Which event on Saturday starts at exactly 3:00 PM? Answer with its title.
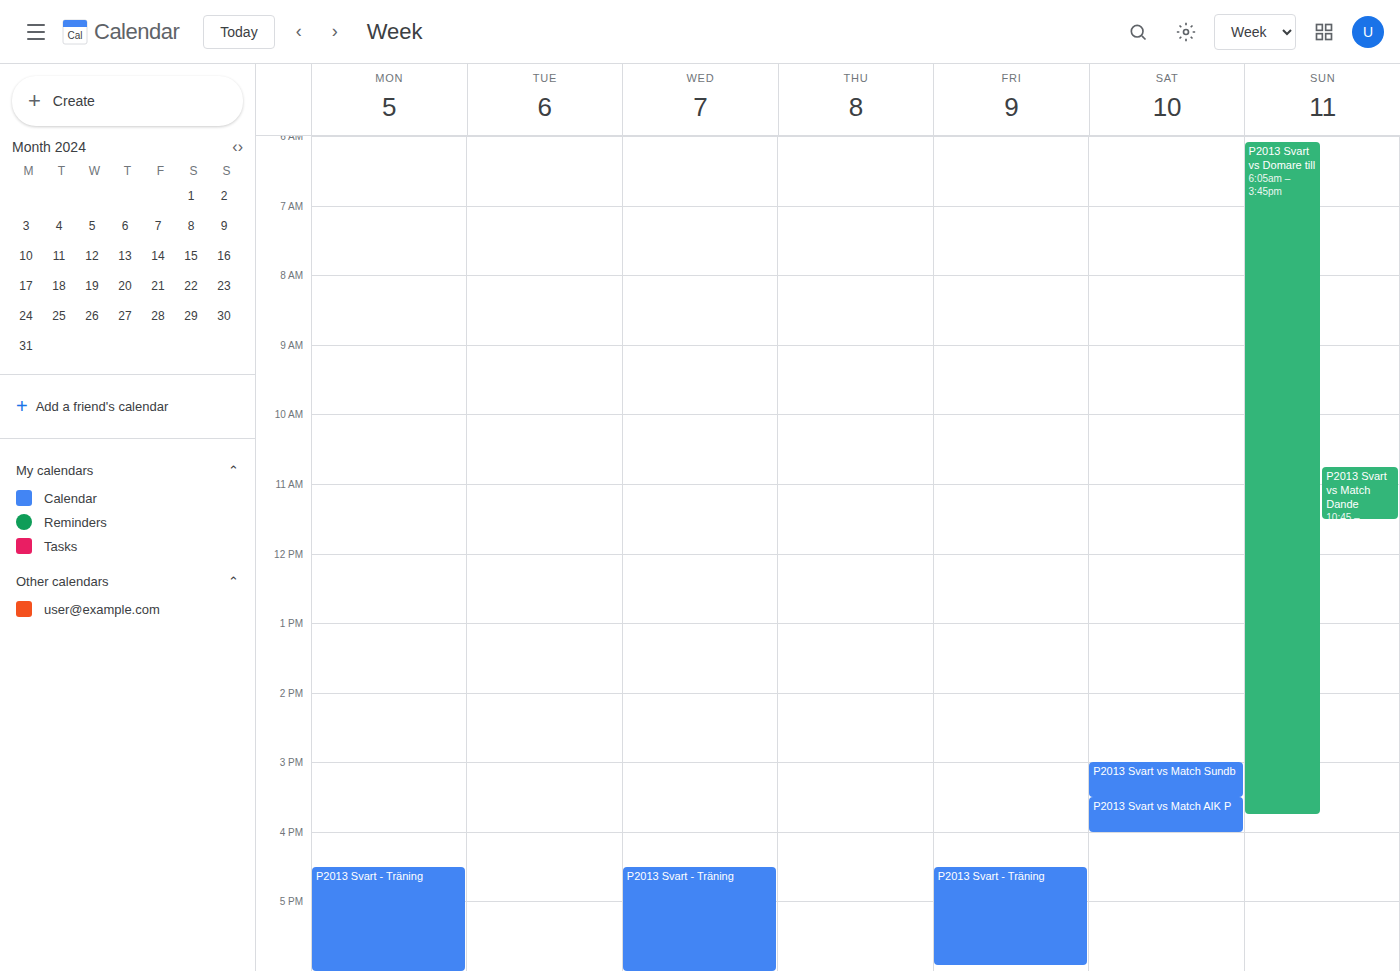
"P2013 Svart vs Match Sundb"